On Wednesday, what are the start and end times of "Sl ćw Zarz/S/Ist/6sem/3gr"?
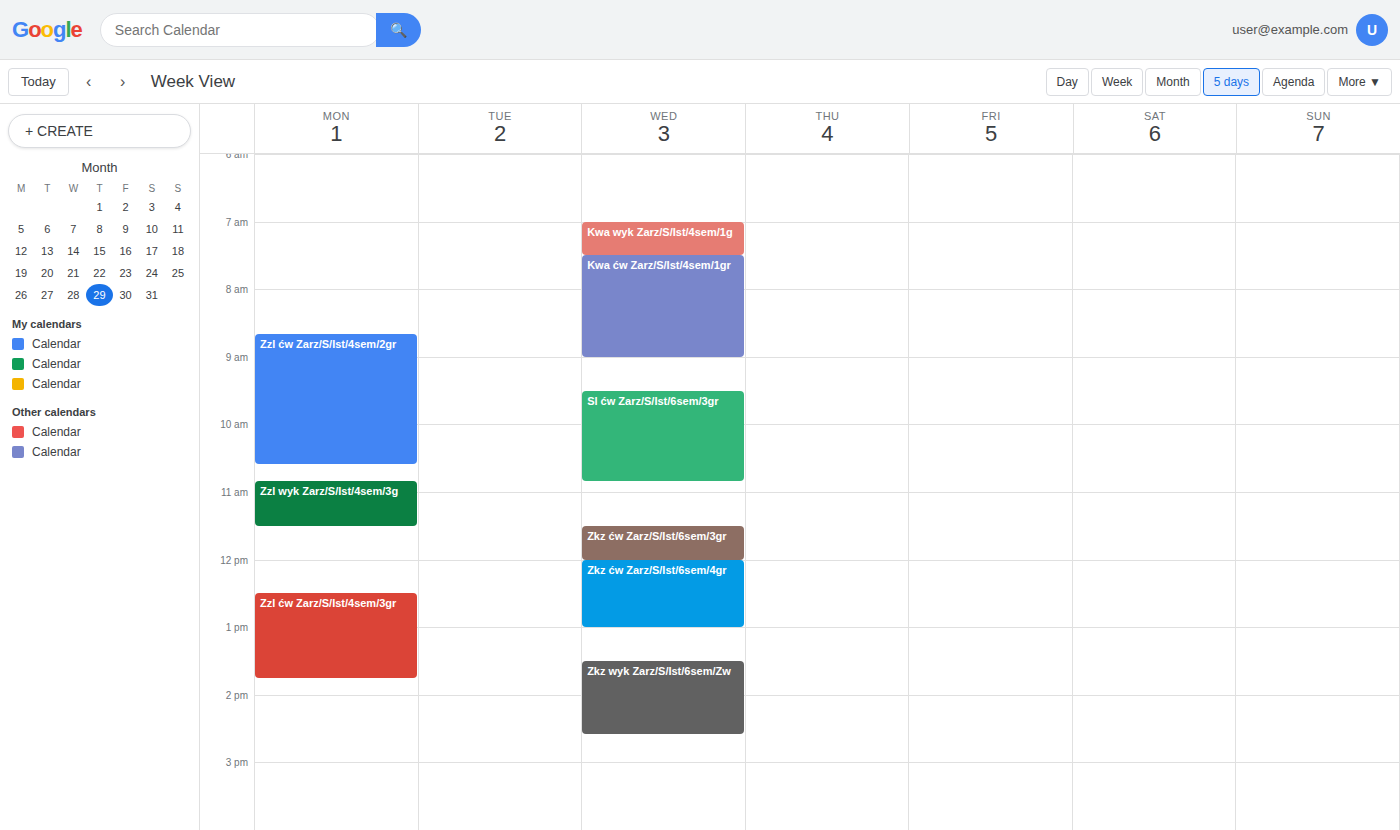
9:30 AM to 10:50 AM